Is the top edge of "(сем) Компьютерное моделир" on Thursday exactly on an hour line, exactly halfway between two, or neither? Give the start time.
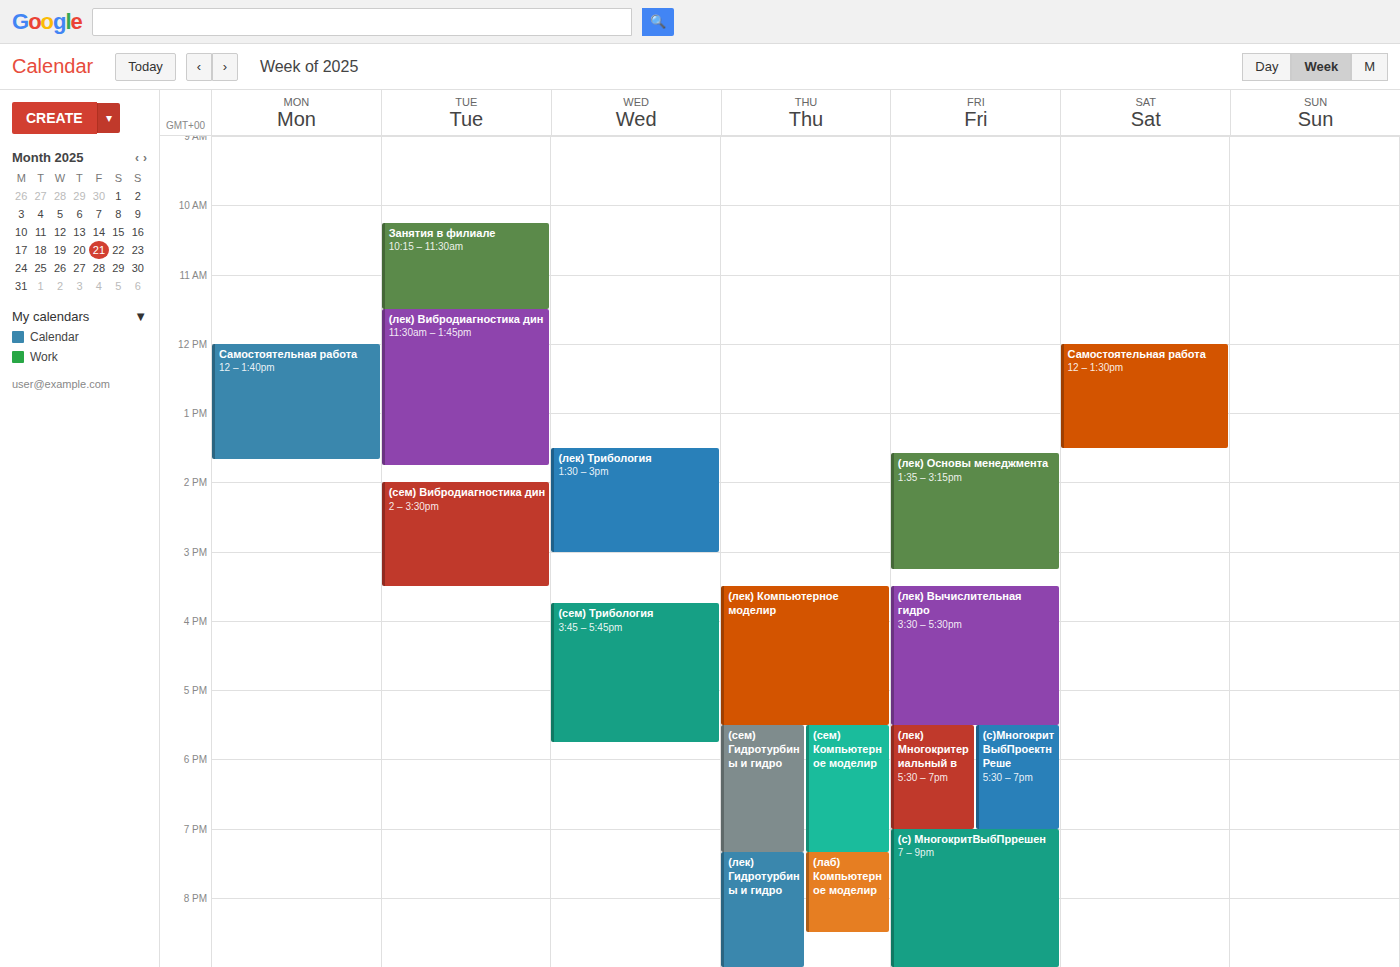
5:30 PM -- halfway between the 5 PM and 6 PM lines.